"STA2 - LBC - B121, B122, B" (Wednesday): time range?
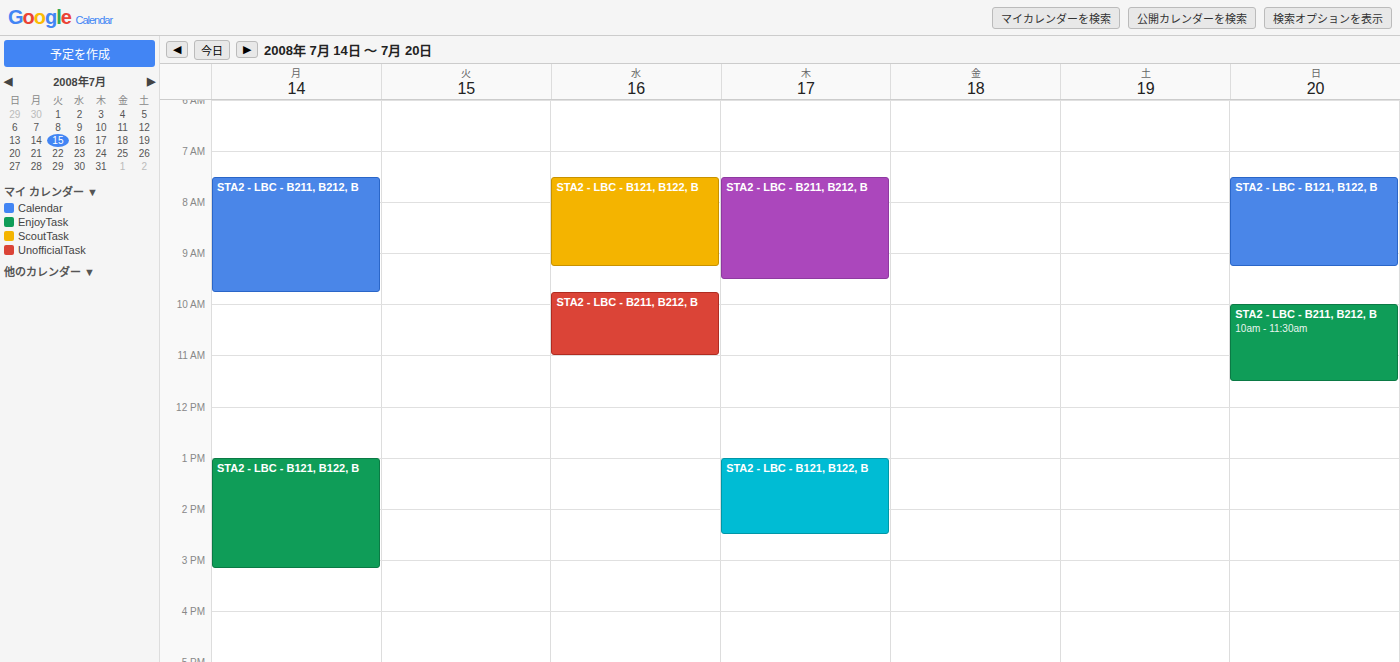
7:30 AM to 9:15 AM